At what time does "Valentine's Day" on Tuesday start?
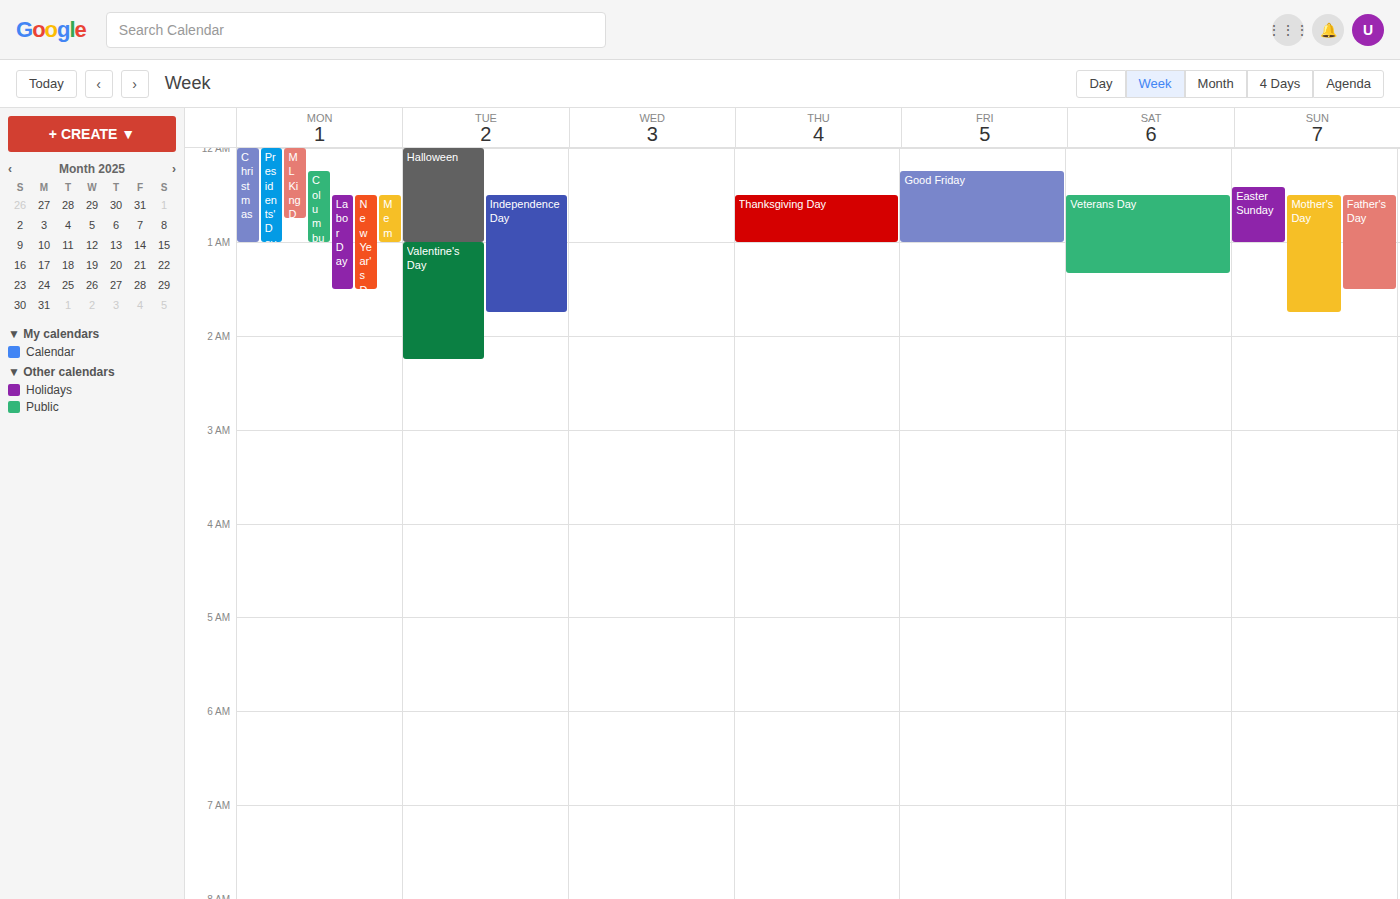
1:00 AM